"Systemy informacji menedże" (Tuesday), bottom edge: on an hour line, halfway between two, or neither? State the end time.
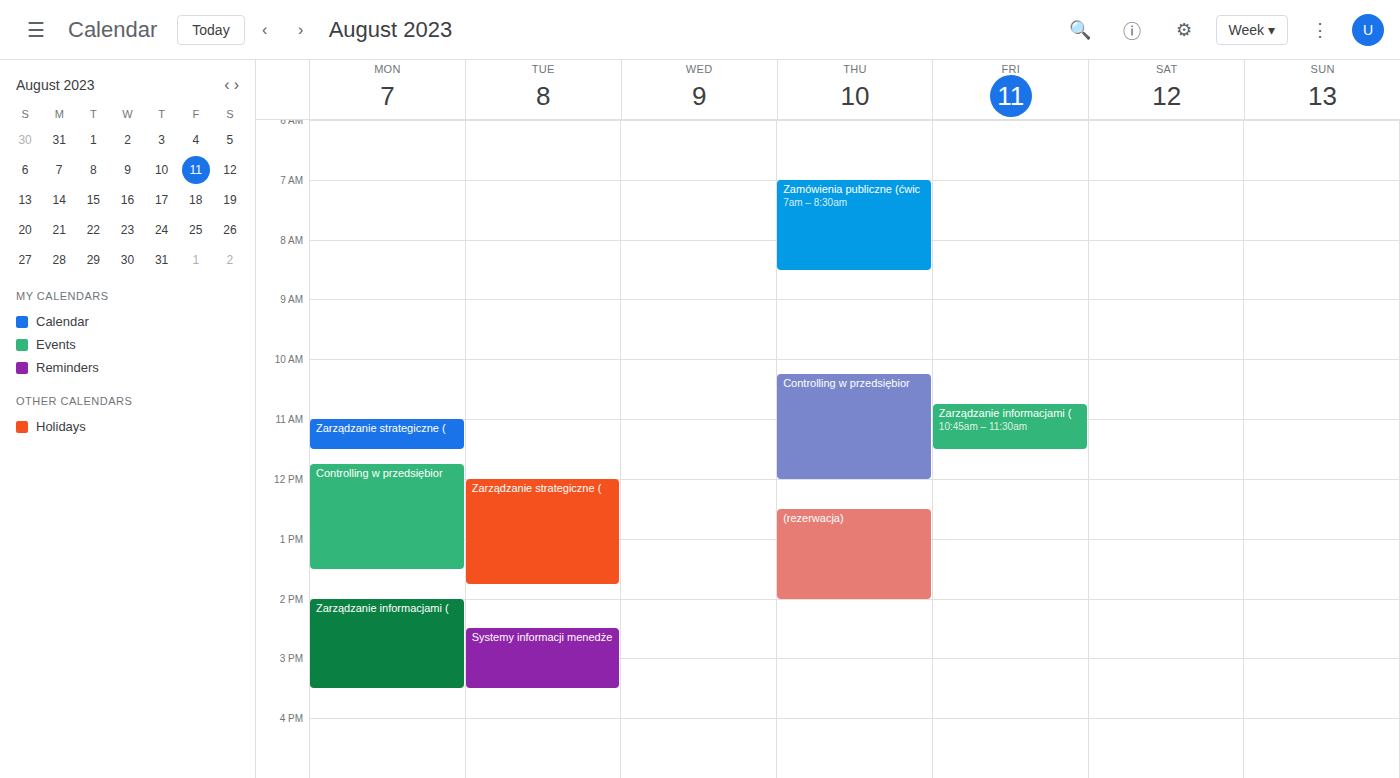
15:30 -- halfway between the 15:00 and 16:00 lines.